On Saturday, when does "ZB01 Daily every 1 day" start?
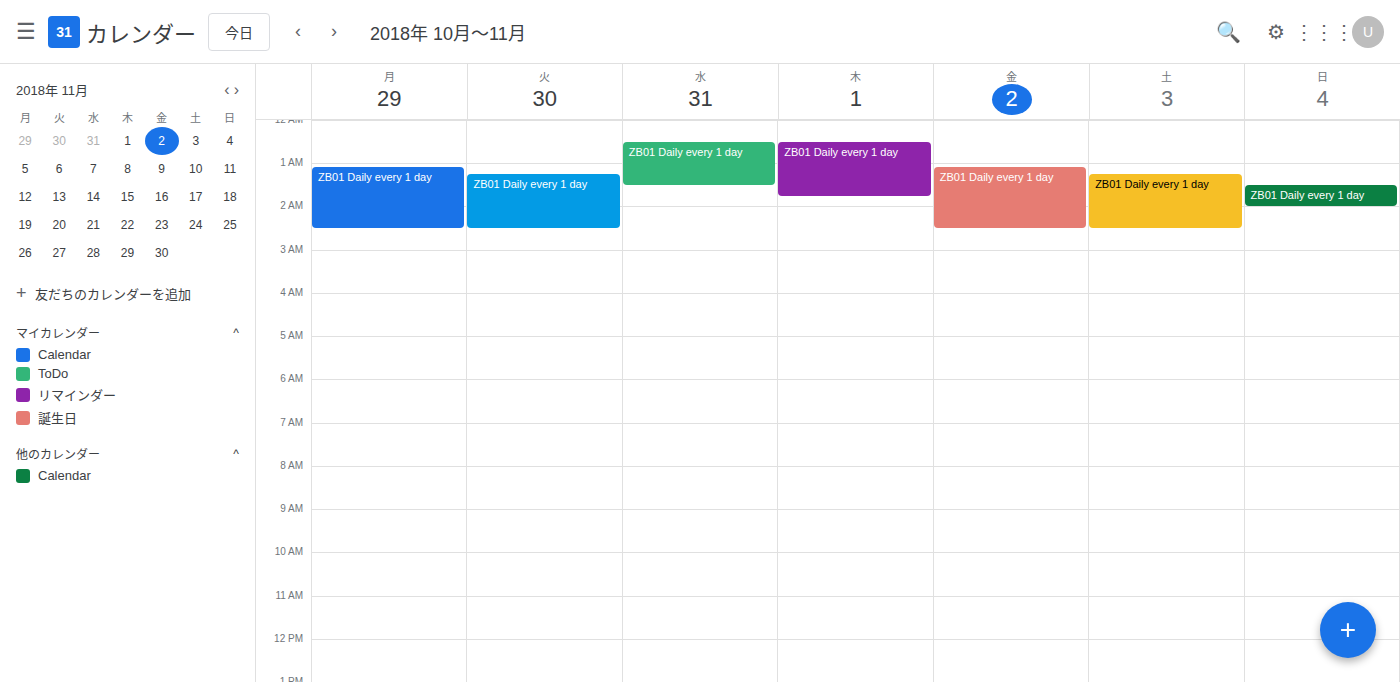
01:15